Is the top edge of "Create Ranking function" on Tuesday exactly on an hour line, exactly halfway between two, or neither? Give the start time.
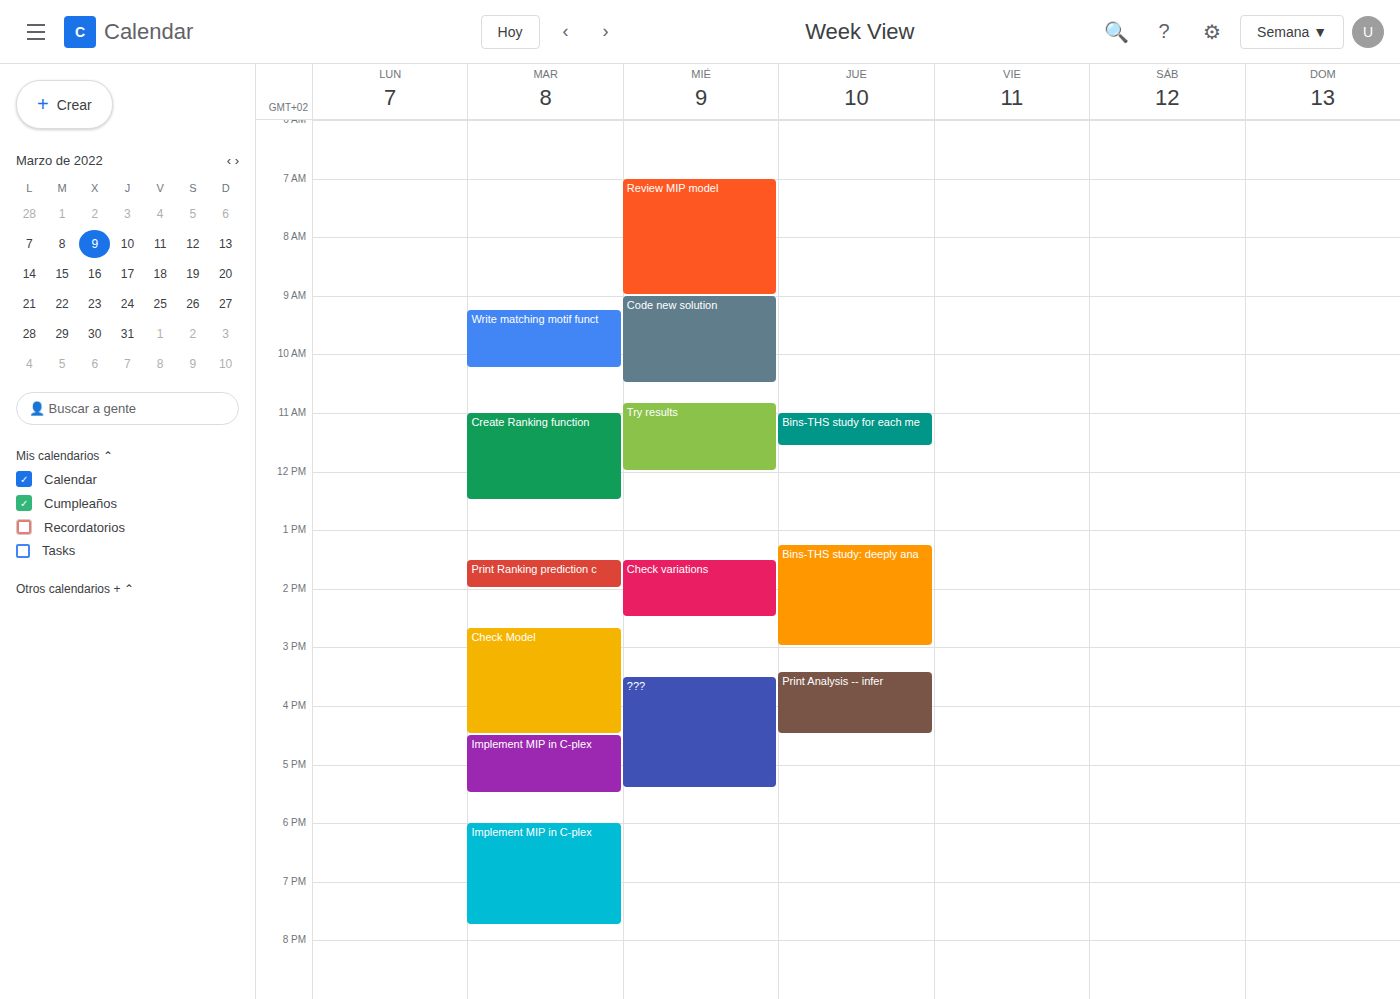
11:00 AM -- exactly on the 11 AM line.